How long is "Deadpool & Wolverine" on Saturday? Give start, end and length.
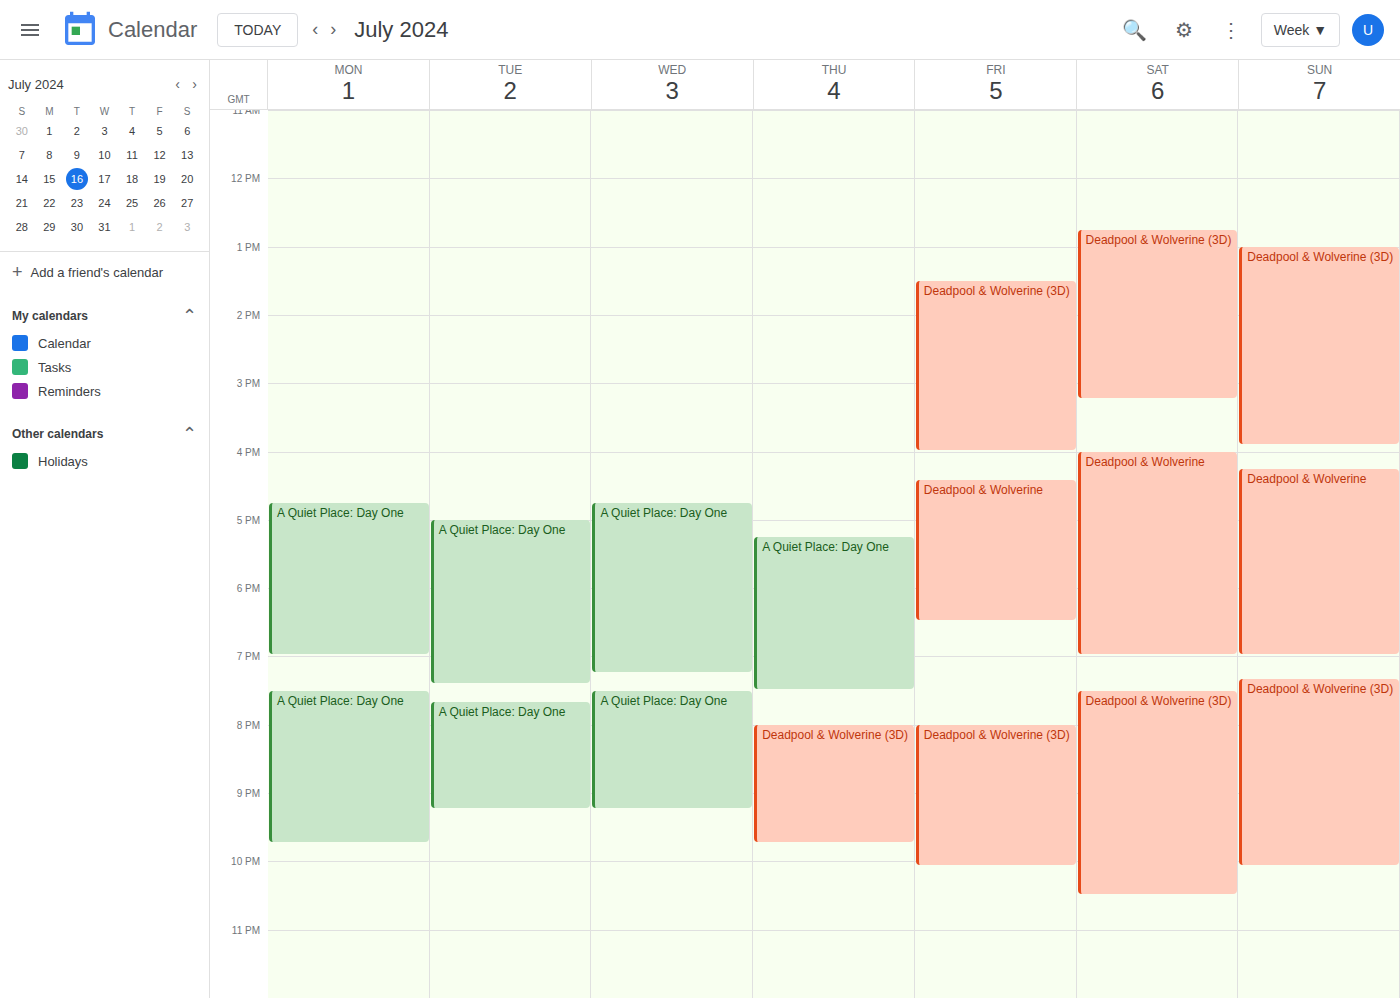
4:00 PM to 7:00 PM, 3 hours